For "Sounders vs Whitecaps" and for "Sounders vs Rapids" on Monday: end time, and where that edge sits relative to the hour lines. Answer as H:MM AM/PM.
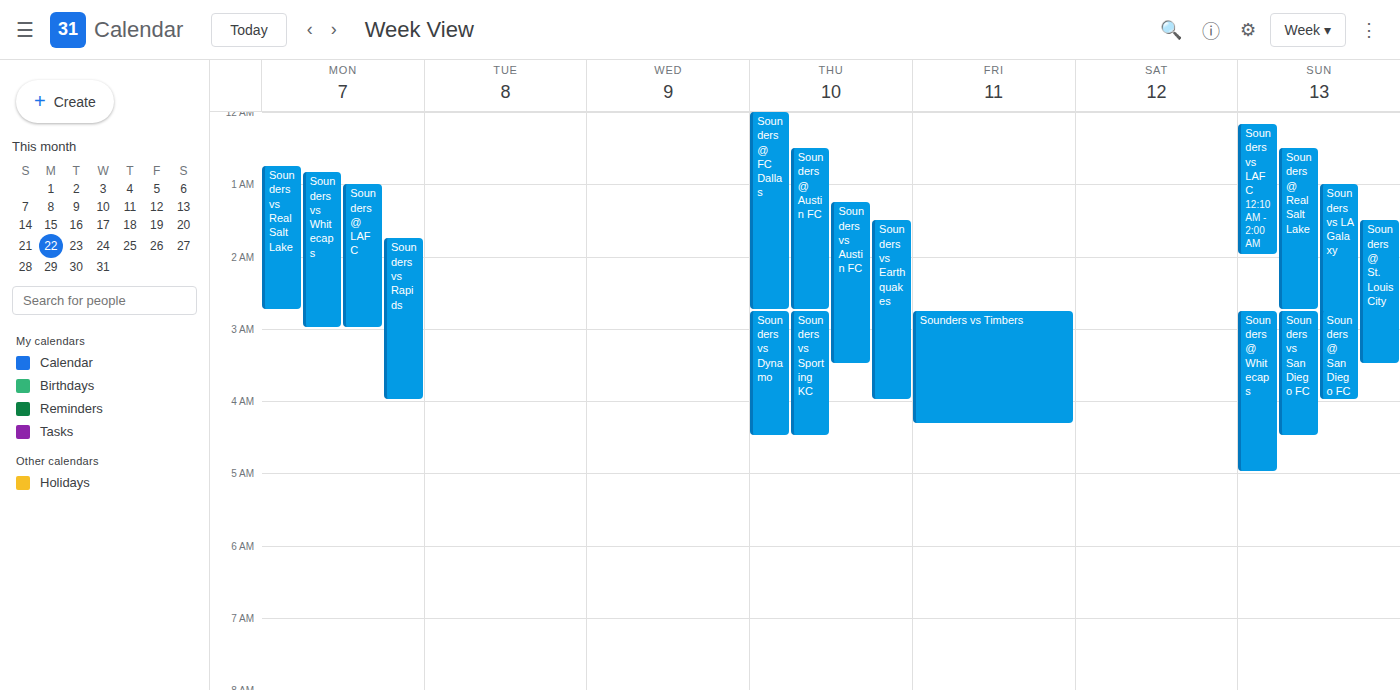
"Sounders vs Whitecaps": 3:00 AM, exactly on the 3 AM line. "Sounders vs Rapids": 4:00 AM, exactly on the 4 AM line.